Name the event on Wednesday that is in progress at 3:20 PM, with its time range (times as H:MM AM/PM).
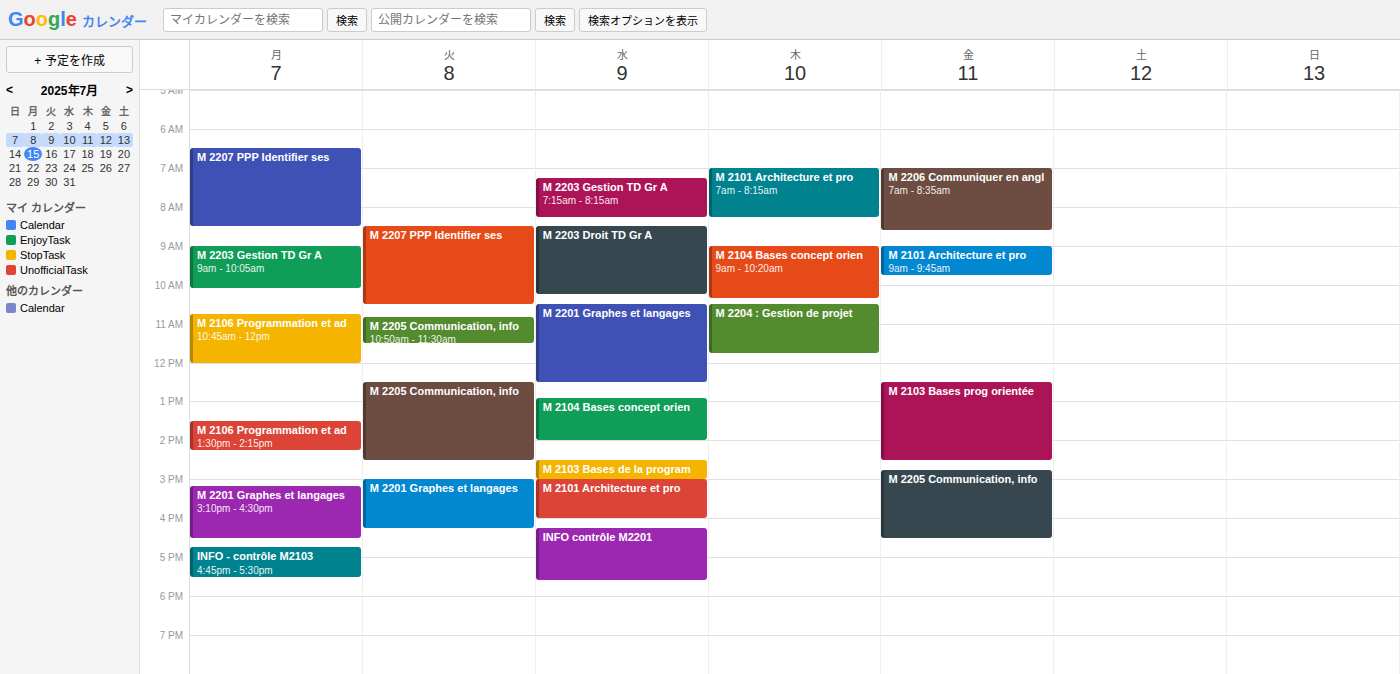
"M 2101 Architecture et pro", 3:00 PM to 4:00 PM